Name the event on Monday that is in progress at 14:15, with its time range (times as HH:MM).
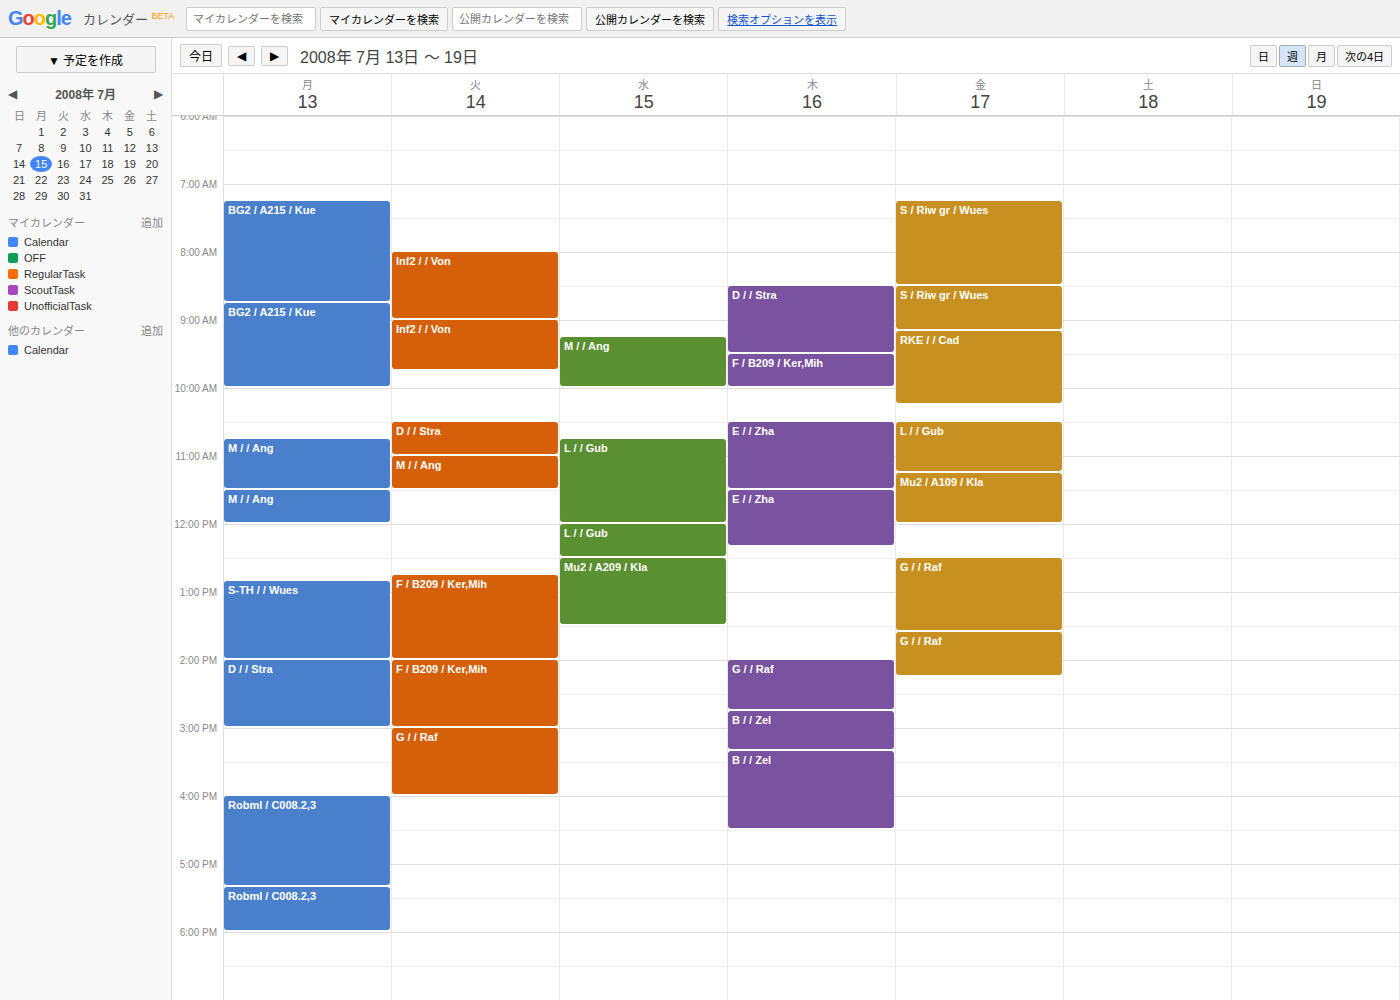
"D / / Stra", 14:00 to 15:00